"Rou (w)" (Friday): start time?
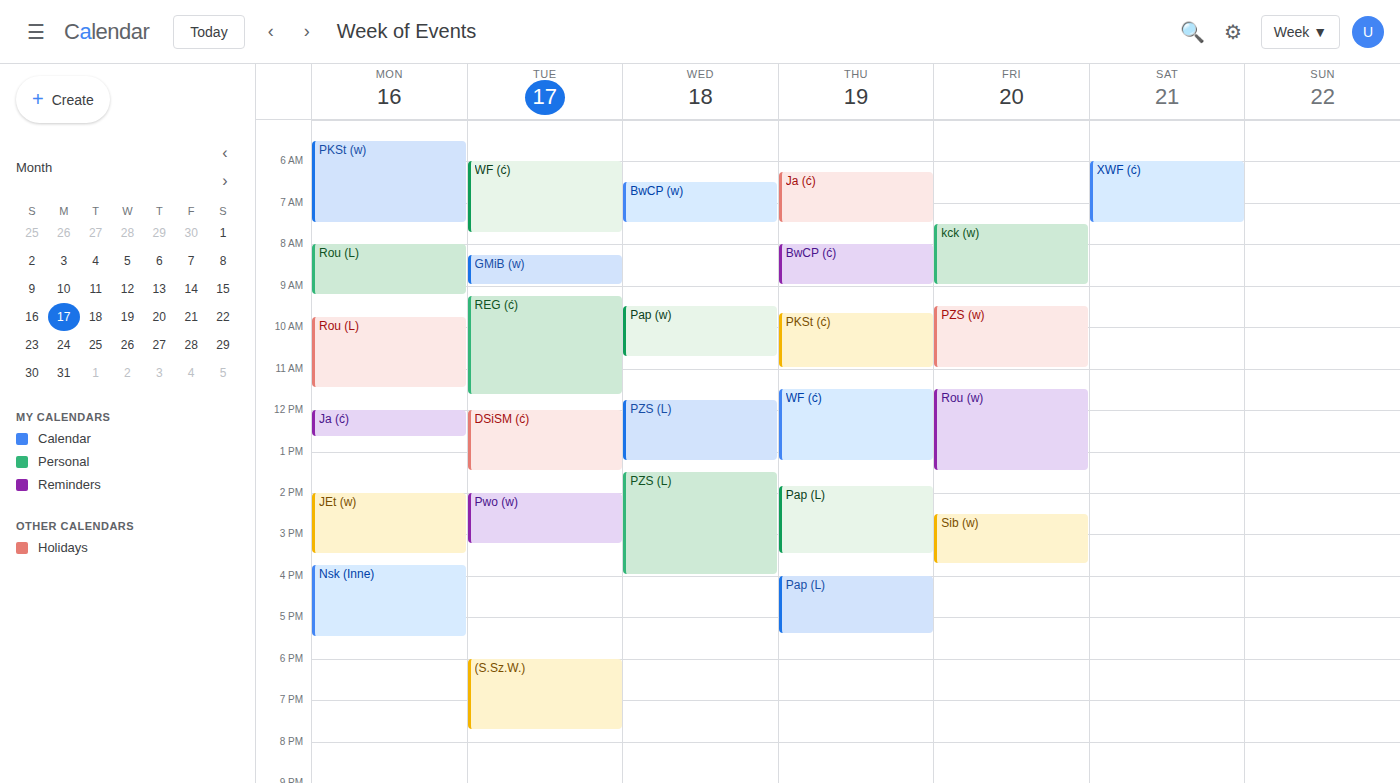
11:30 AM